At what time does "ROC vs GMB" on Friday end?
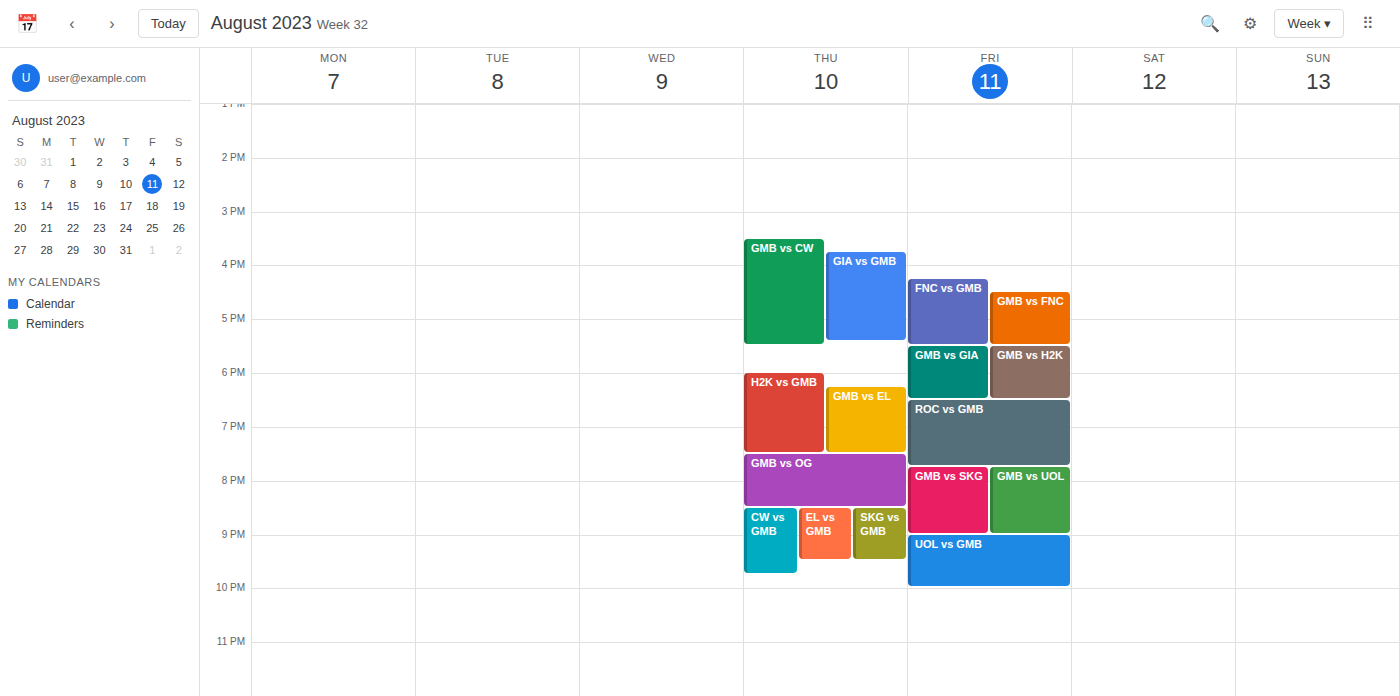
7:45 PM